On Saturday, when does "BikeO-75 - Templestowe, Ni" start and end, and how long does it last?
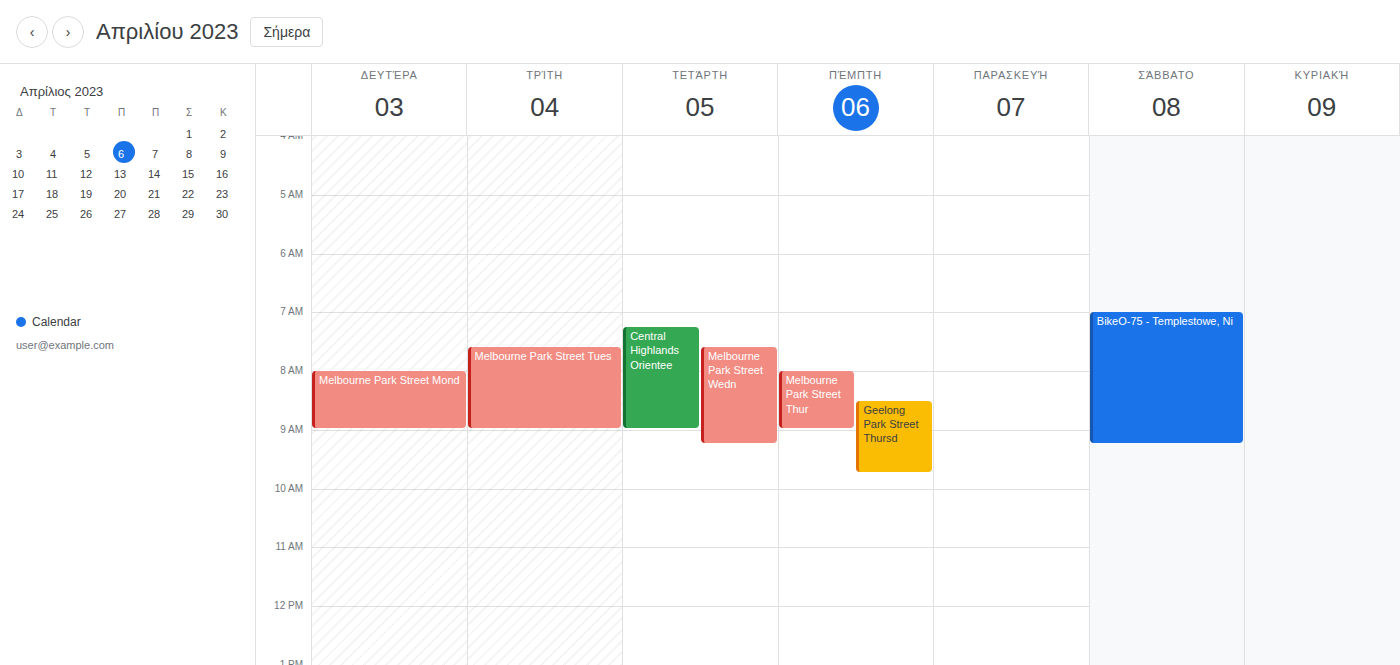
07:00 to 09:15, 2 hours 15 minutes